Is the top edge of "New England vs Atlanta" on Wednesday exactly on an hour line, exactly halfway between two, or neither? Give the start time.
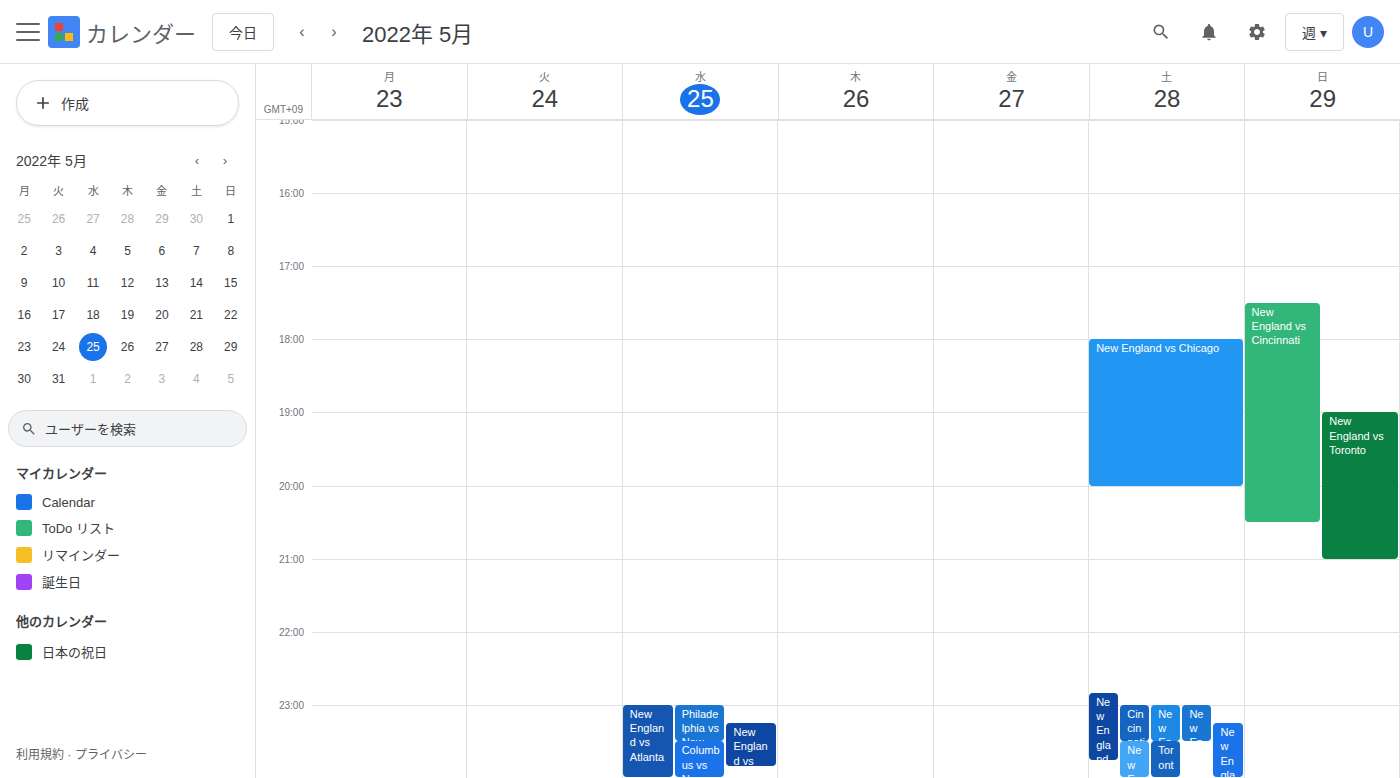
11:00 PM -- exactly on the 11 PM line.